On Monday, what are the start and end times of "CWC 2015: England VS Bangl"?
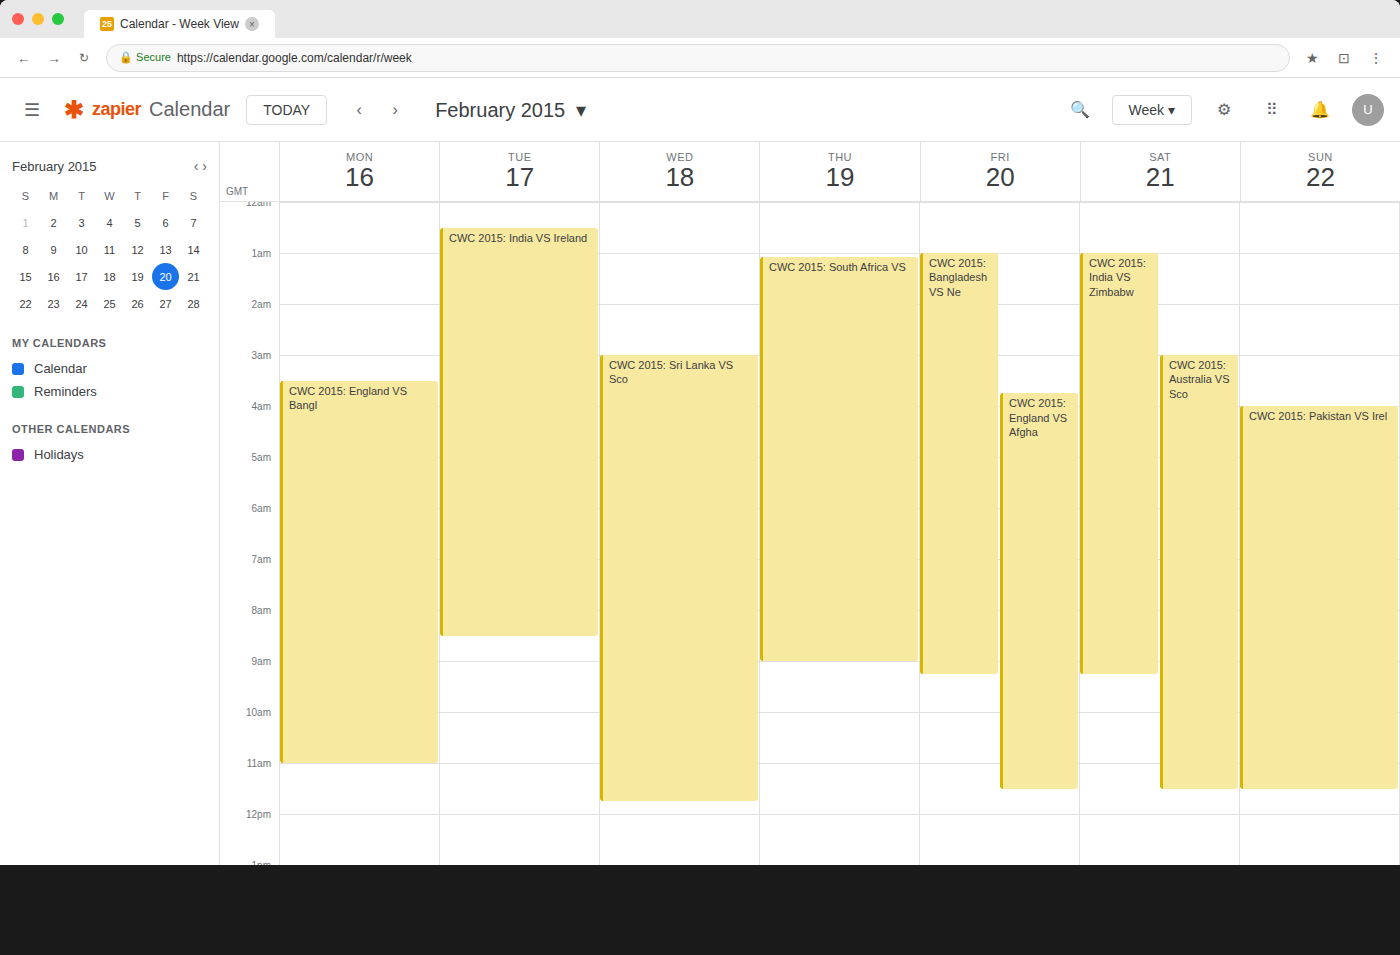
3:30 AM to 11:00 AM